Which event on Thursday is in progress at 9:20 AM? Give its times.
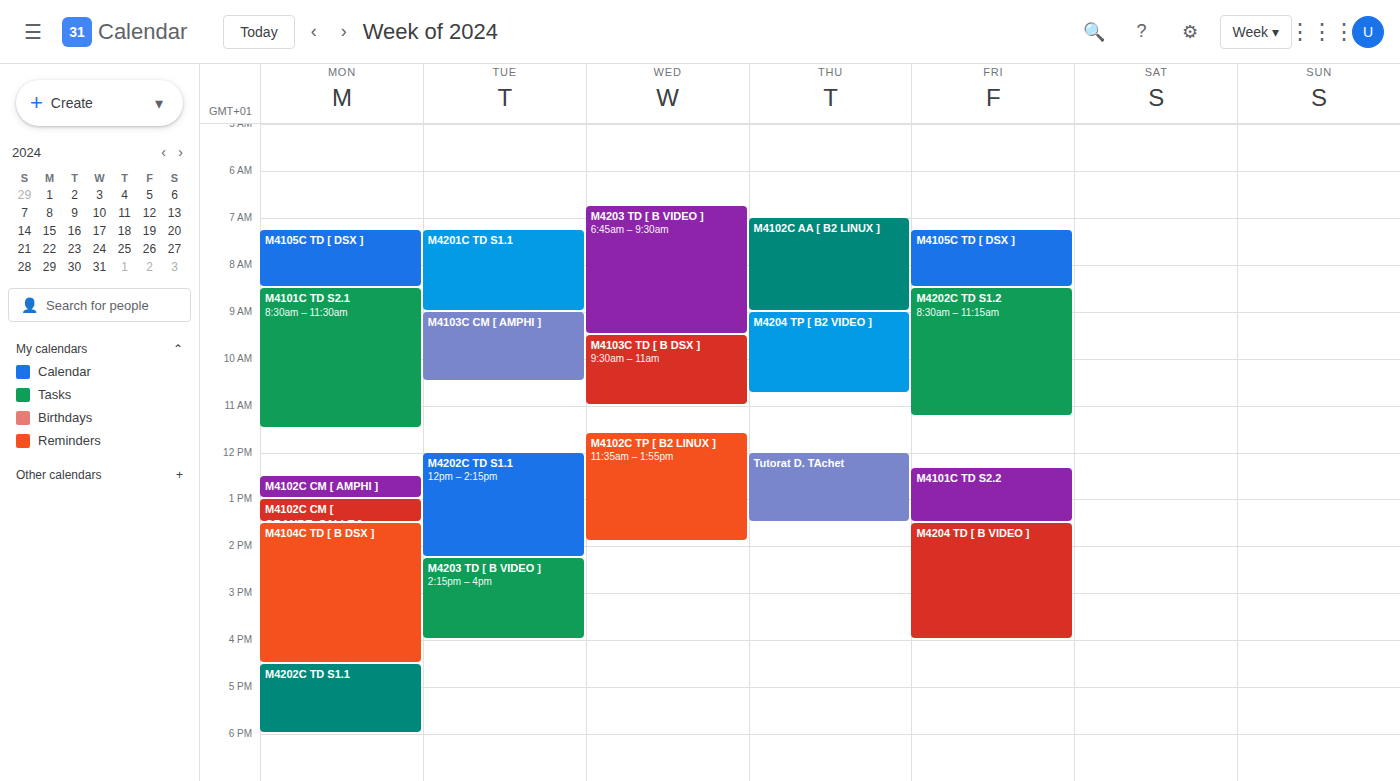
"M4204 TP [ B2 VIDEO ]", 9:00 AM to 10:45 AM